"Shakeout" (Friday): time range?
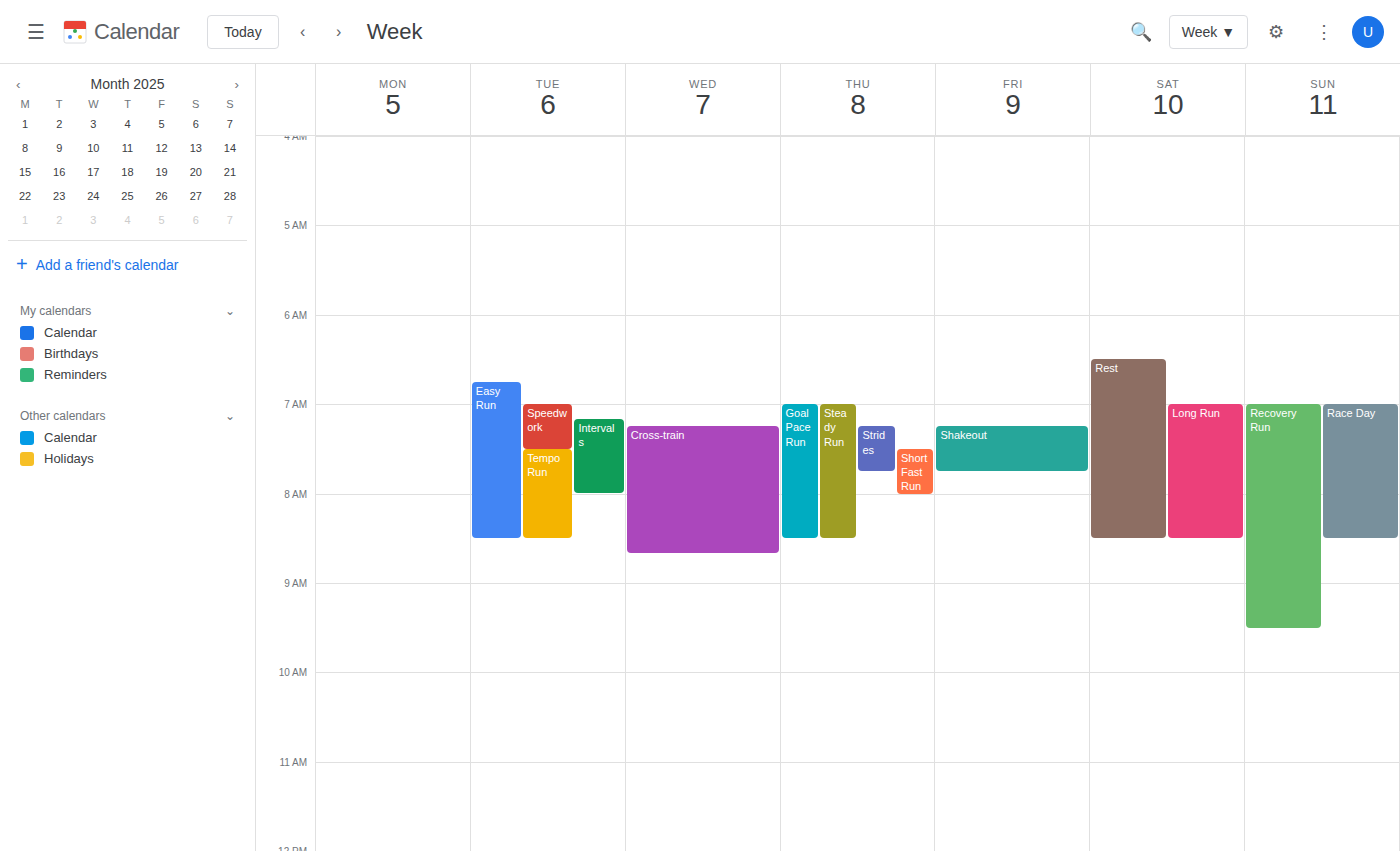
07:15 to 07:45